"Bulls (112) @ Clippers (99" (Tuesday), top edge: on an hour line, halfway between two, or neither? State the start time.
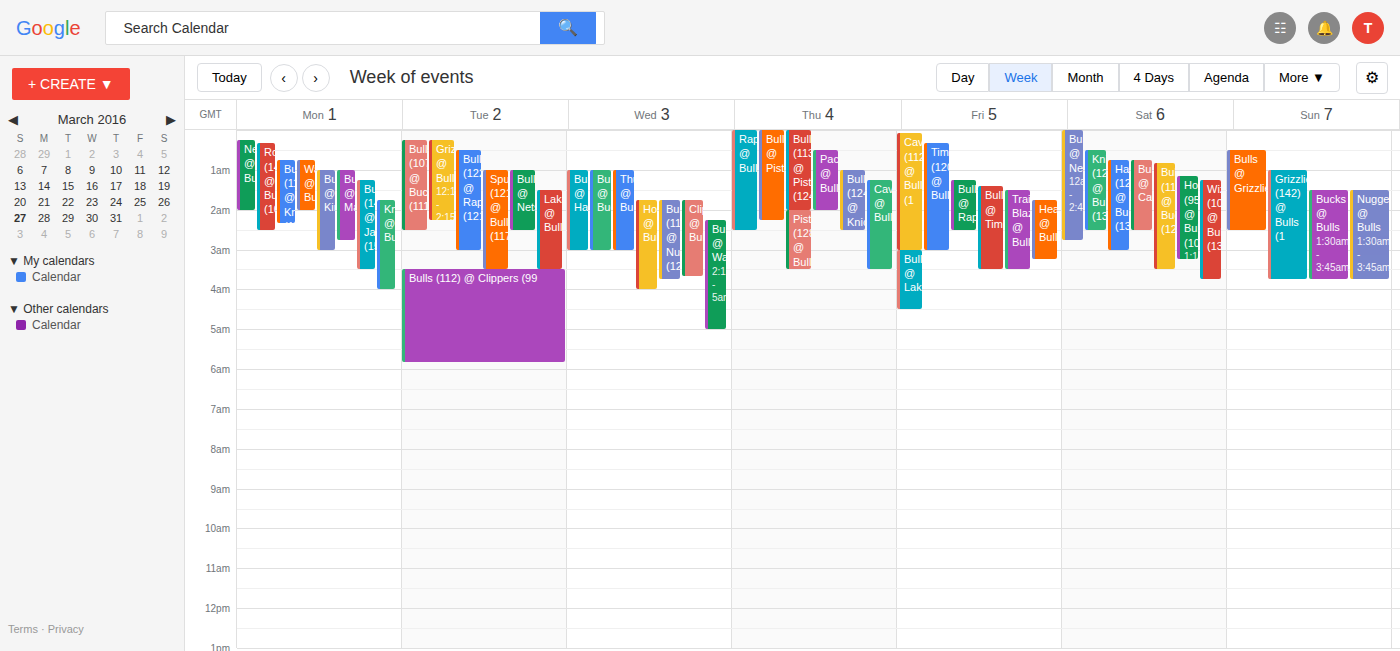
3:30 AM -- halfway between the 3 AM and 4 AM lines.